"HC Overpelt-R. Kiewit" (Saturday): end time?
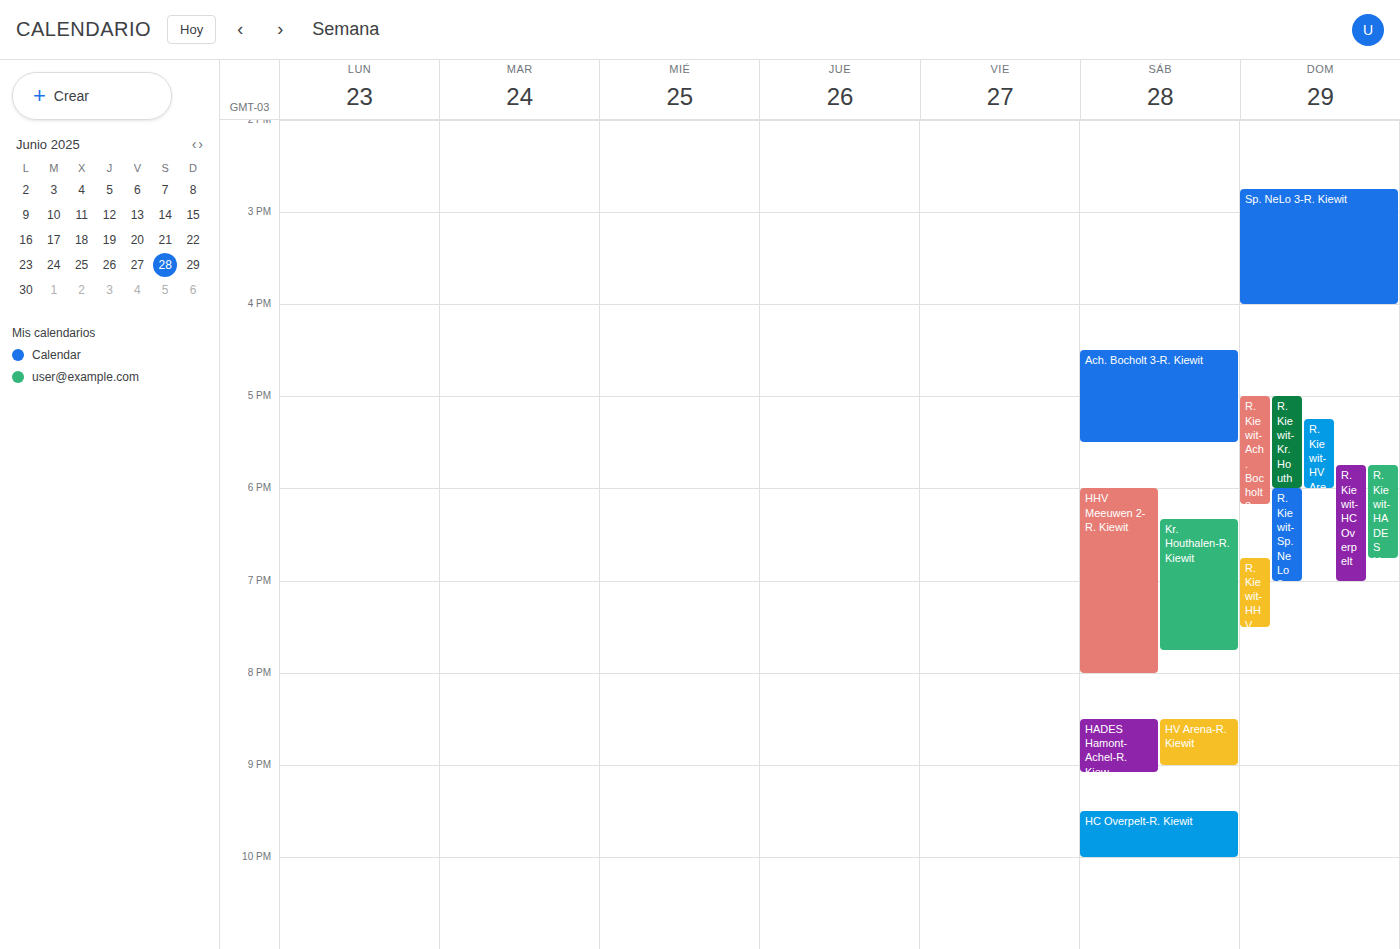
10:00 PM